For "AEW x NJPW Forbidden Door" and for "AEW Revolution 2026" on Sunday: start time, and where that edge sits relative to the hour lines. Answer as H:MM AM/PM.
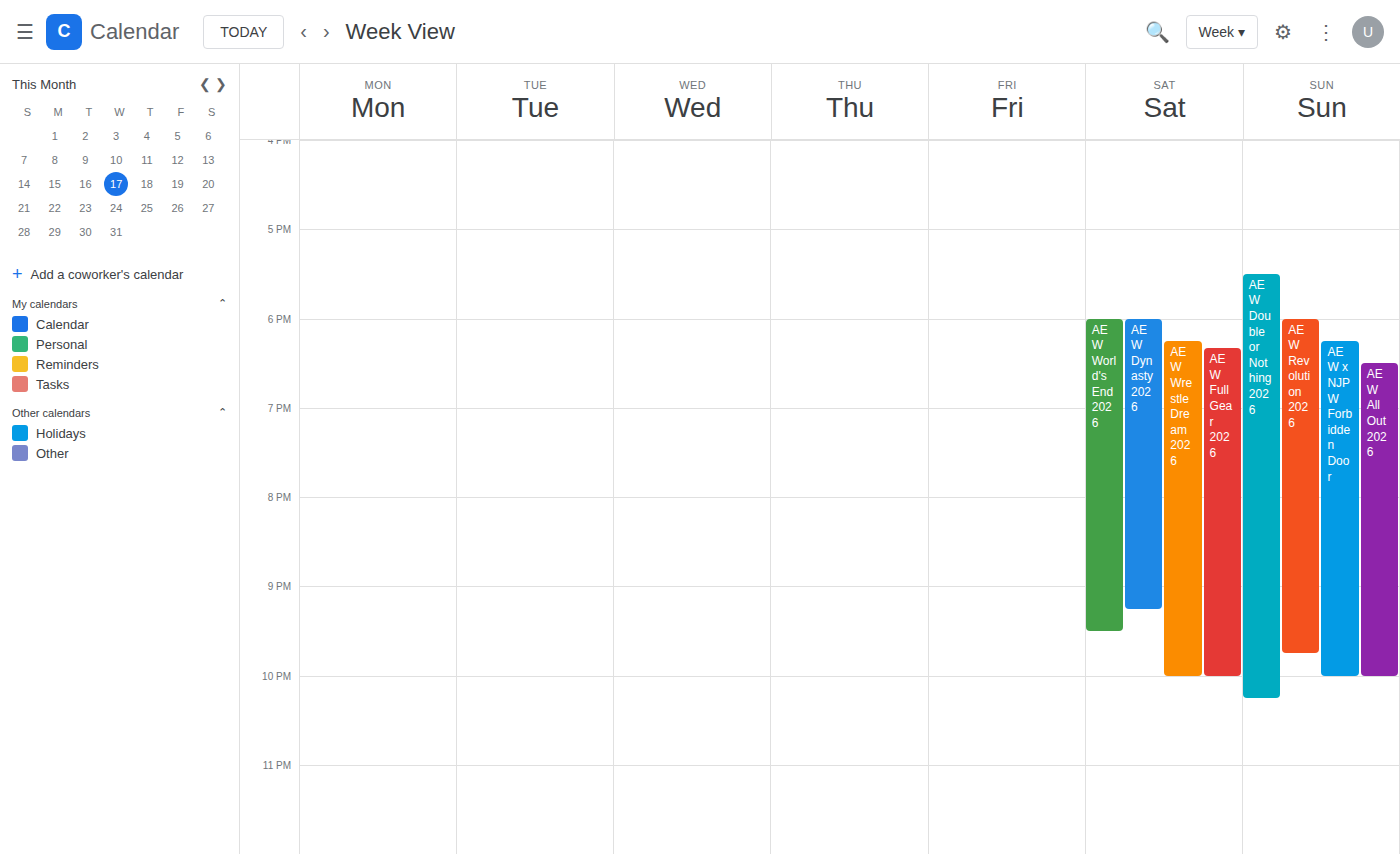
"AEW x NJPW Forbidden Door": 6:15 PM, neither: a quarter of the way from the 6 PM line to the 7 PM line. "AEW Revolution 2026": 6:00 PM, exactly on the 6 PM line.